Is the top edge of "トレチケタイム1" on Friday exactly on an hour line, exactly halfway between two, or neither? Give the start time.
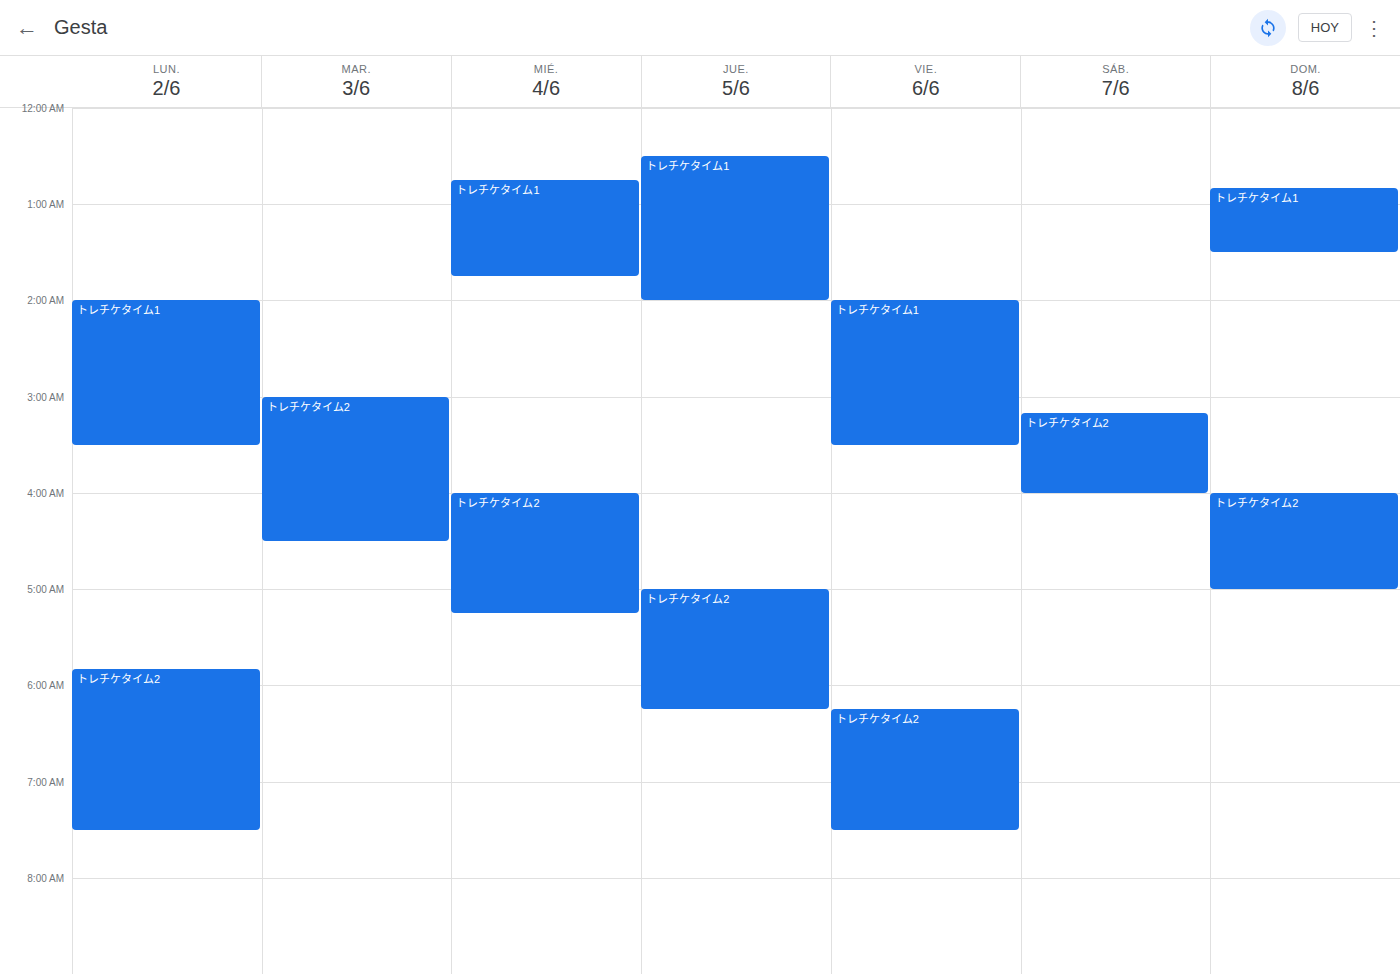
2:00 AM -- exactly on the 2 AM line.